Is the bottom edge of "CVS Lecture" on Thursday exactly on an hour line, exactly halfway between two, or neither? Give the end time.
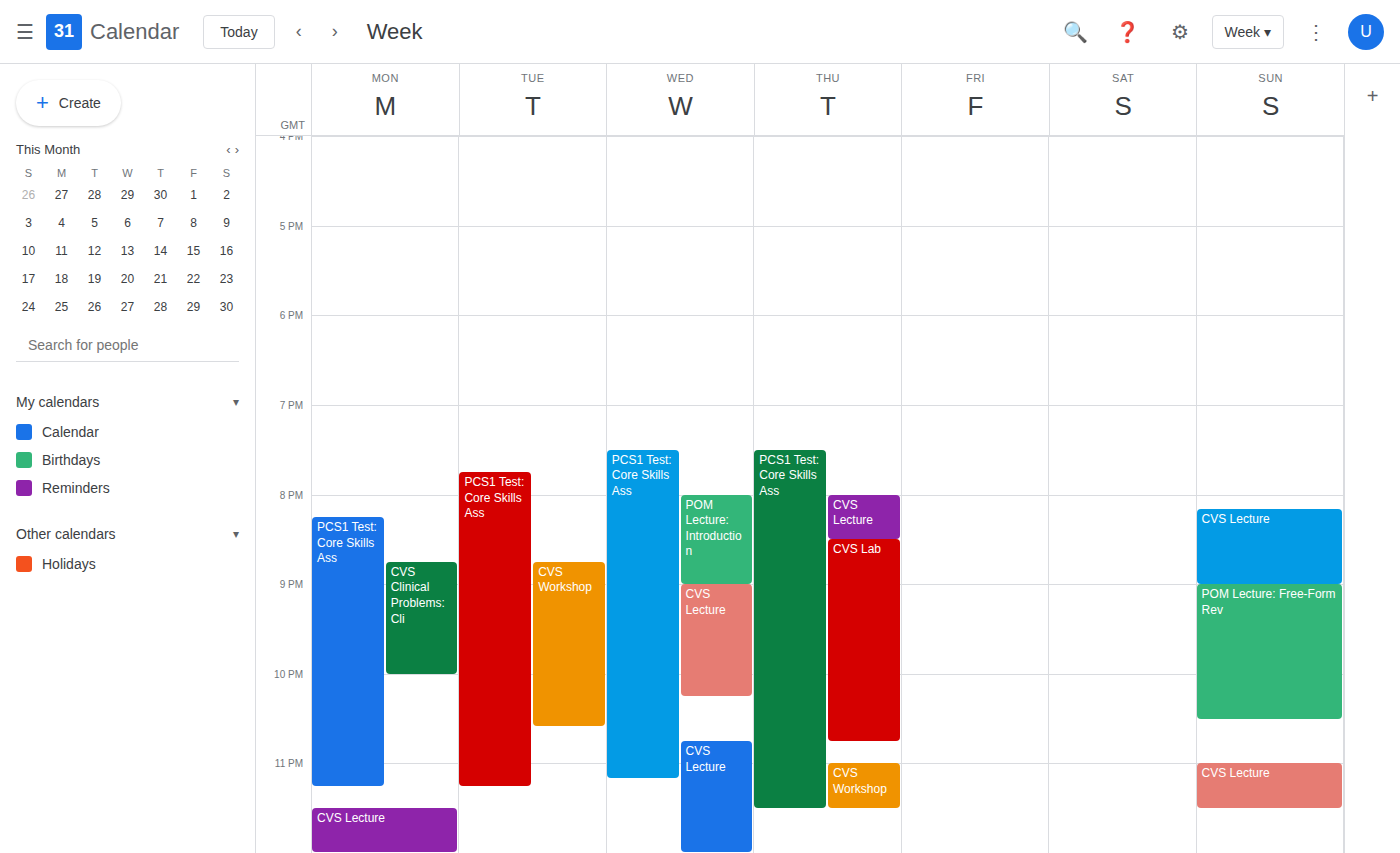
8:30 PM -- halfway between the 8 PM and 9 PM lines.